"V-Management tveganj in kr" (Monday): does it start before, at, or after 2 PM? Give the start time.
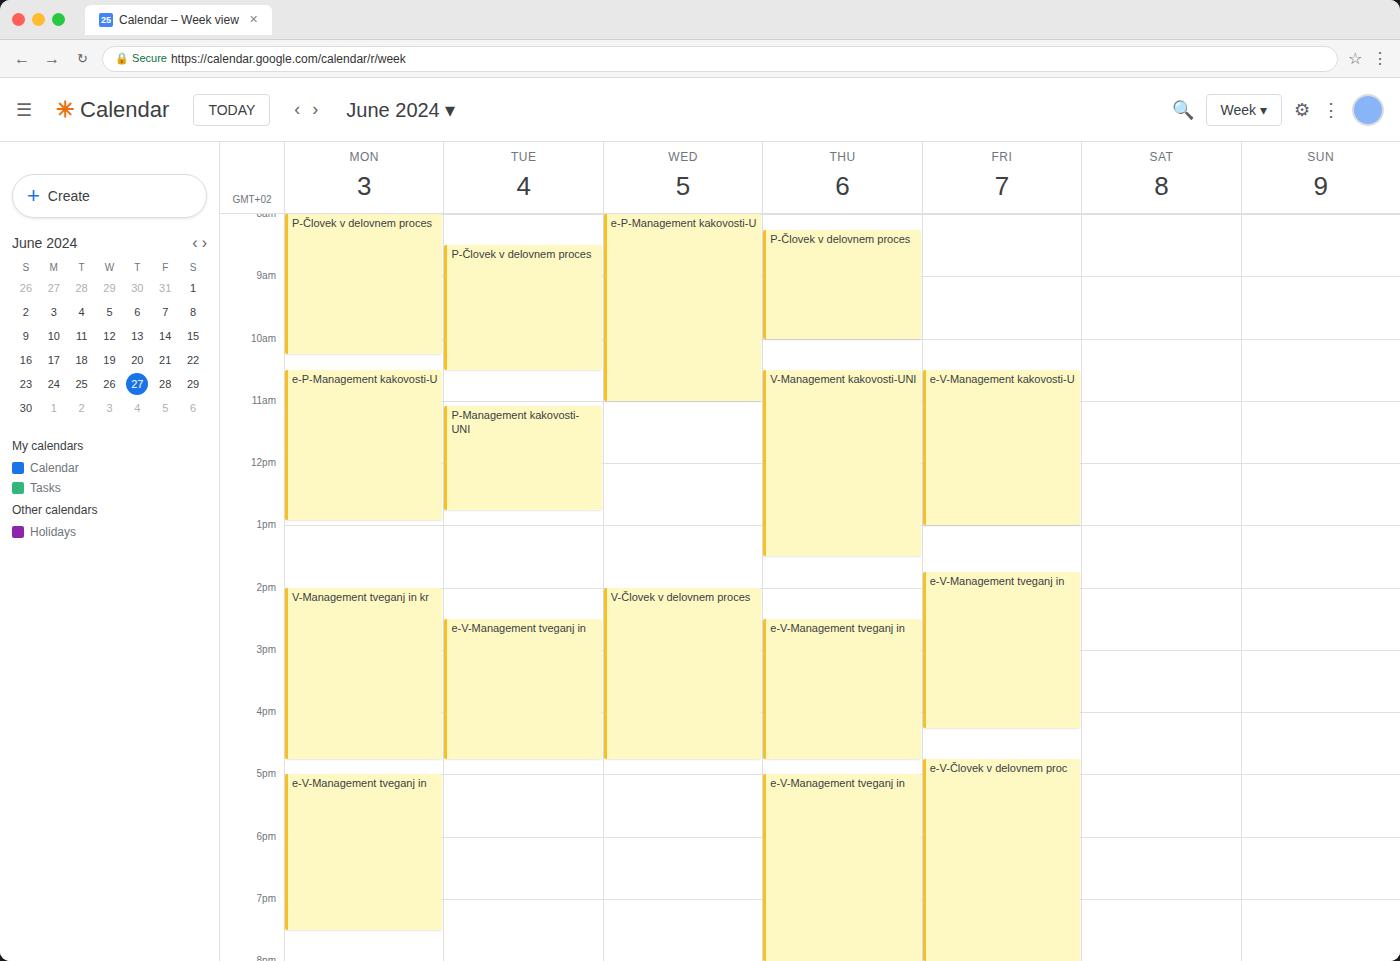
2:00 PM -- exactly at 2 PM, on the 2 PM line.